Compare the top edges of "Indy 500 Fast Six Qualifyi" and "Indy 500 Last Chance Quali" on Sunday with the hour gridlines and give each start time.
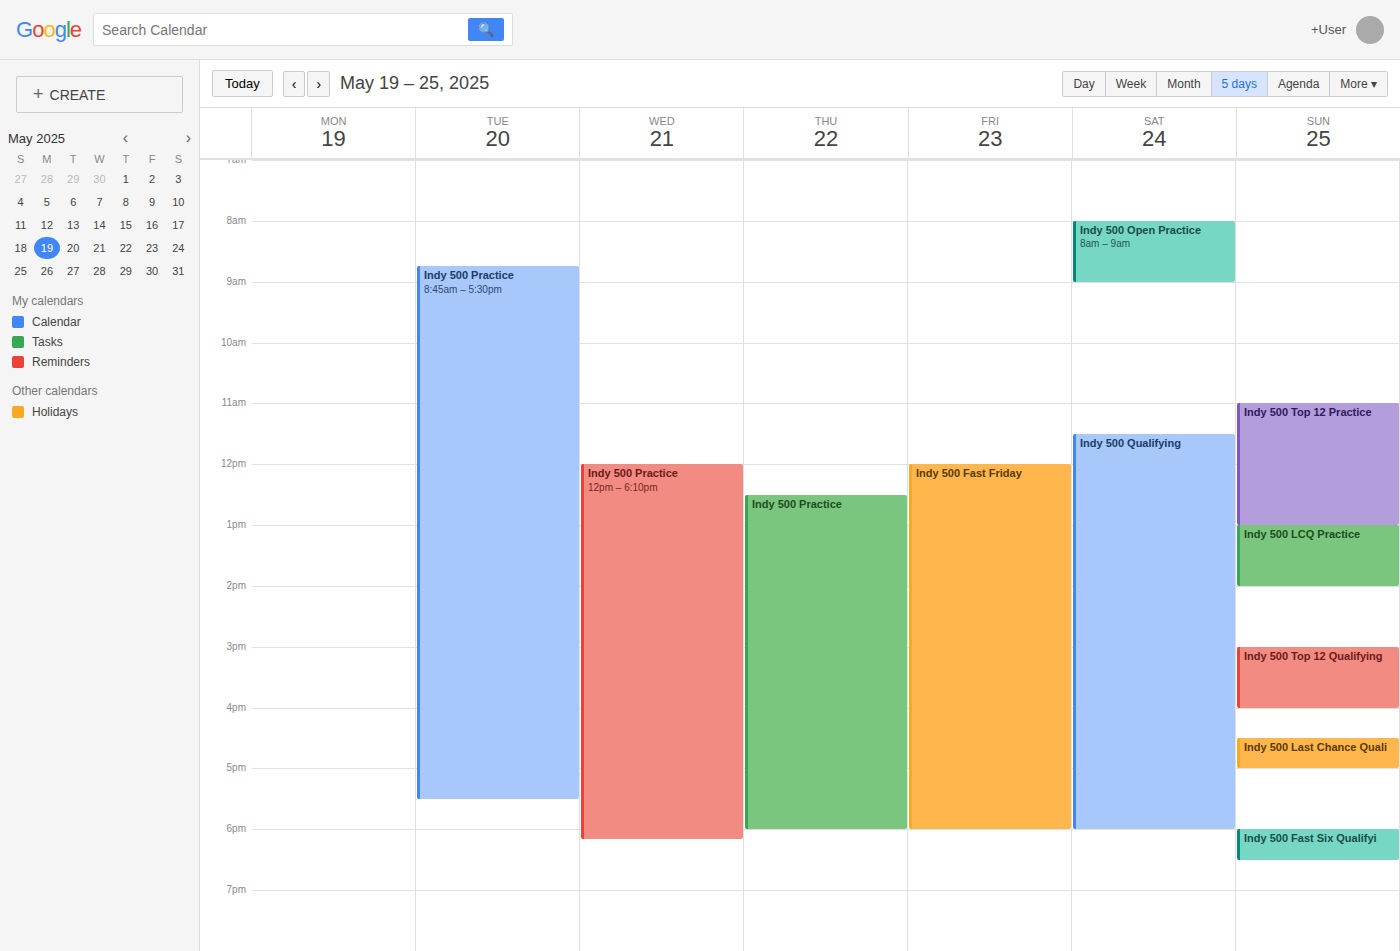
"Indy 500 Fast Six Qualifyi": 6:00 PM, exactly on the 6 PM line. "Indy 500 Last Chance Quali": 4:30 PM, halfway between the 4 PM and 5 PM lines.